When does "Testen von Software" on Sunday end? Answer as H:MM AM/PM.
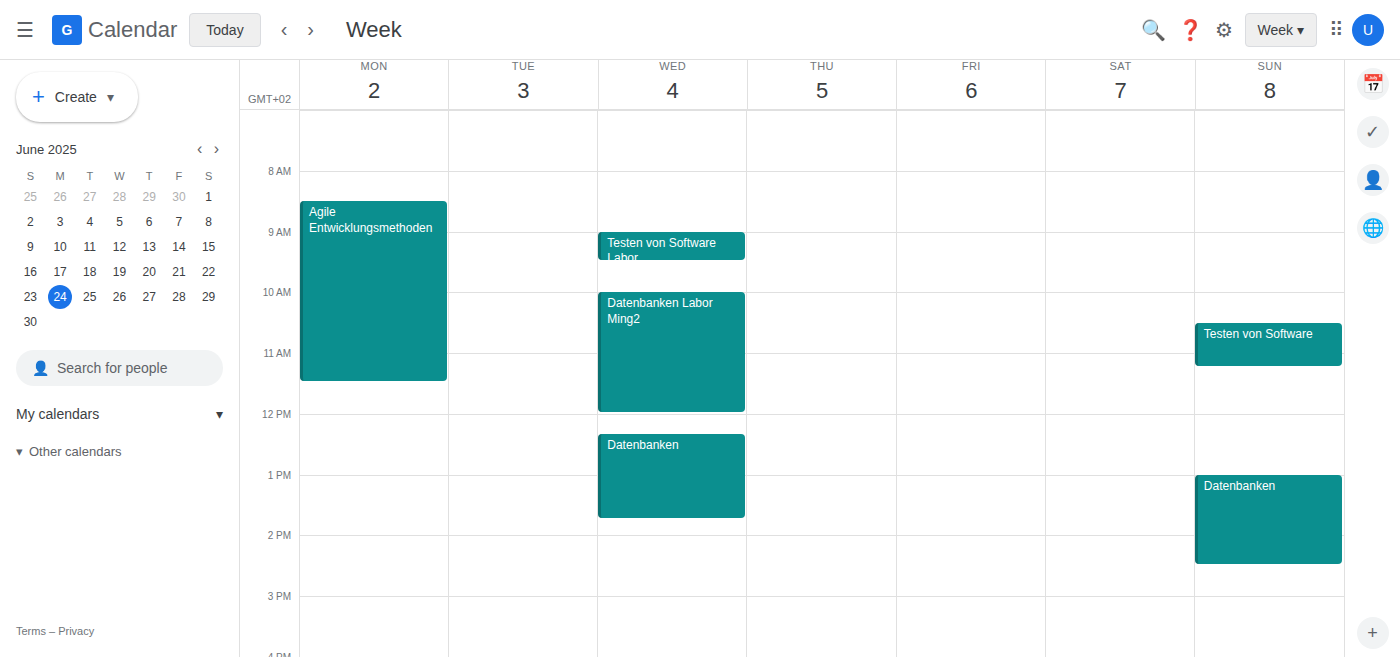
11:15 AM